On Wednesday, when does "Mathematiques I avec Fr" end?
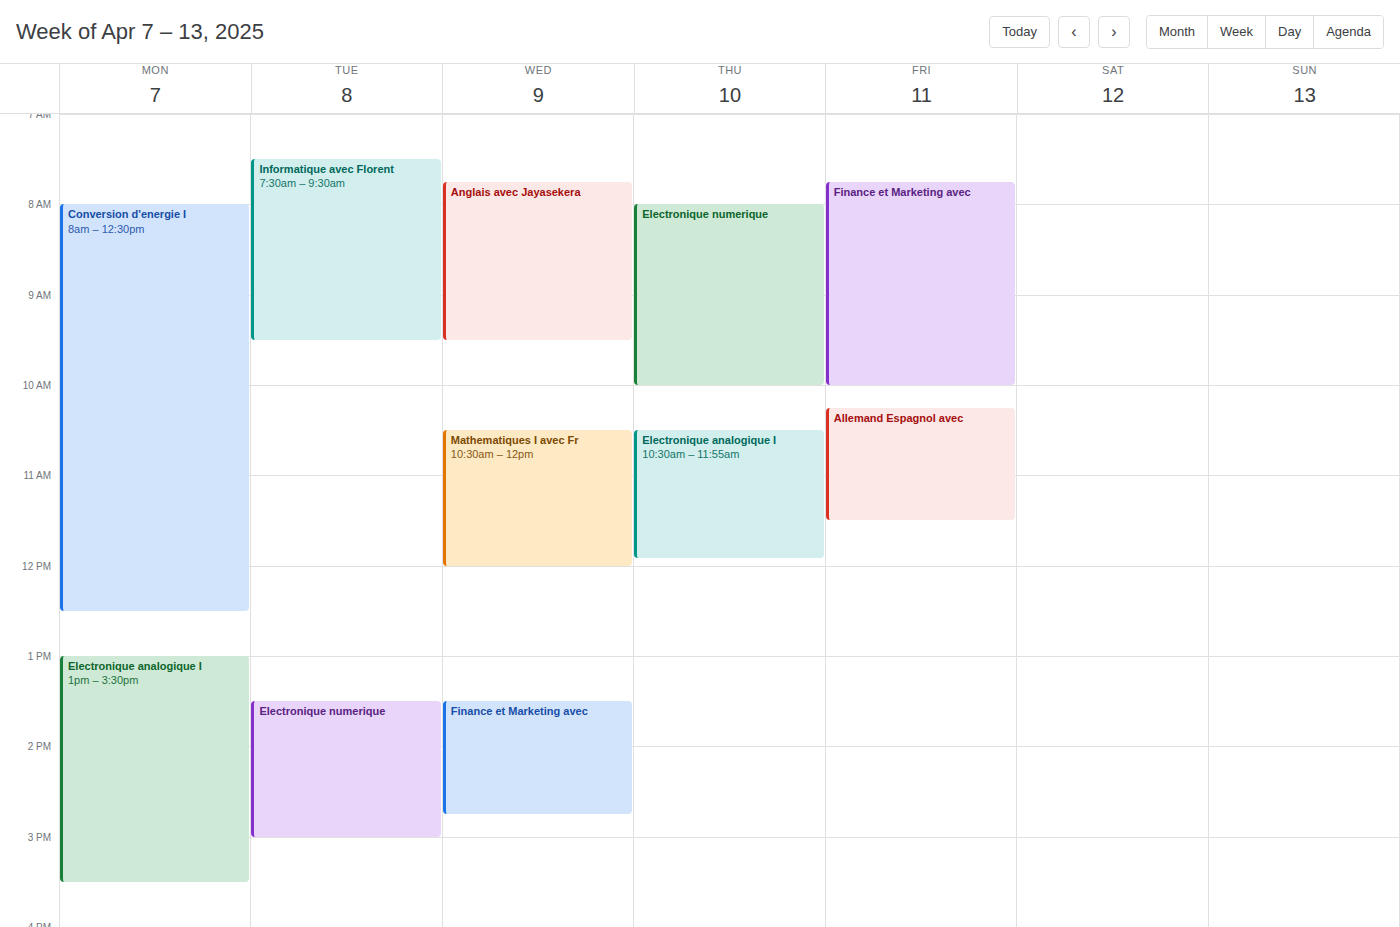
12:00